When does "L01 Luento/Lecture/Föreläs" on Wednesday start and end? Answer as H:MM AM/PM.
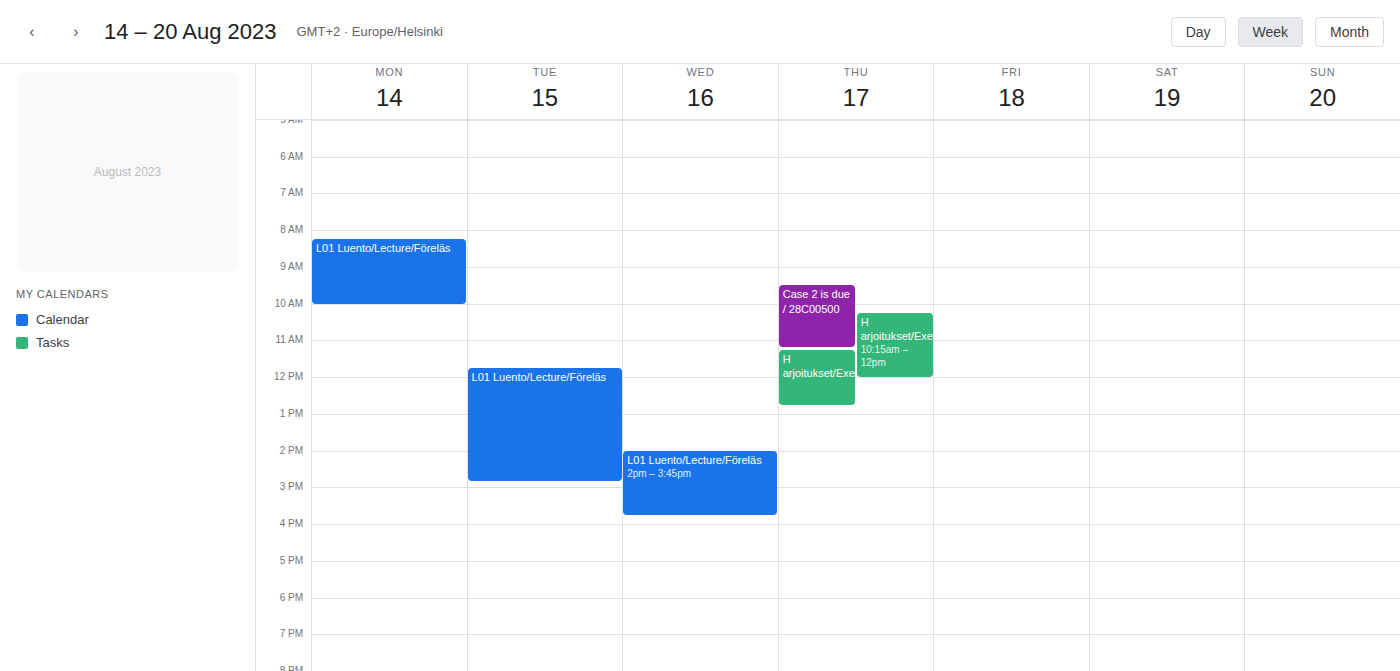
2:00 PM to 3:45 PM